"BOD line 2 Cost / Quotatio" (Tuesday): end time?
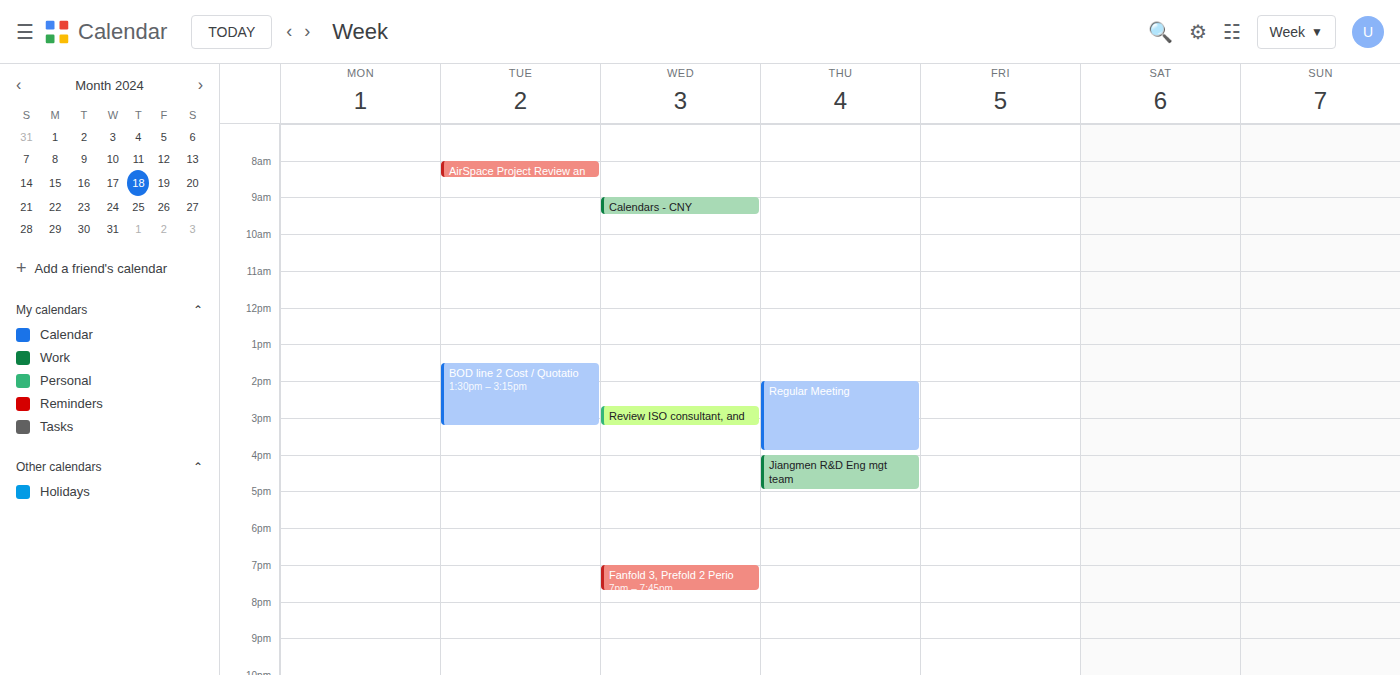
3:15 PM